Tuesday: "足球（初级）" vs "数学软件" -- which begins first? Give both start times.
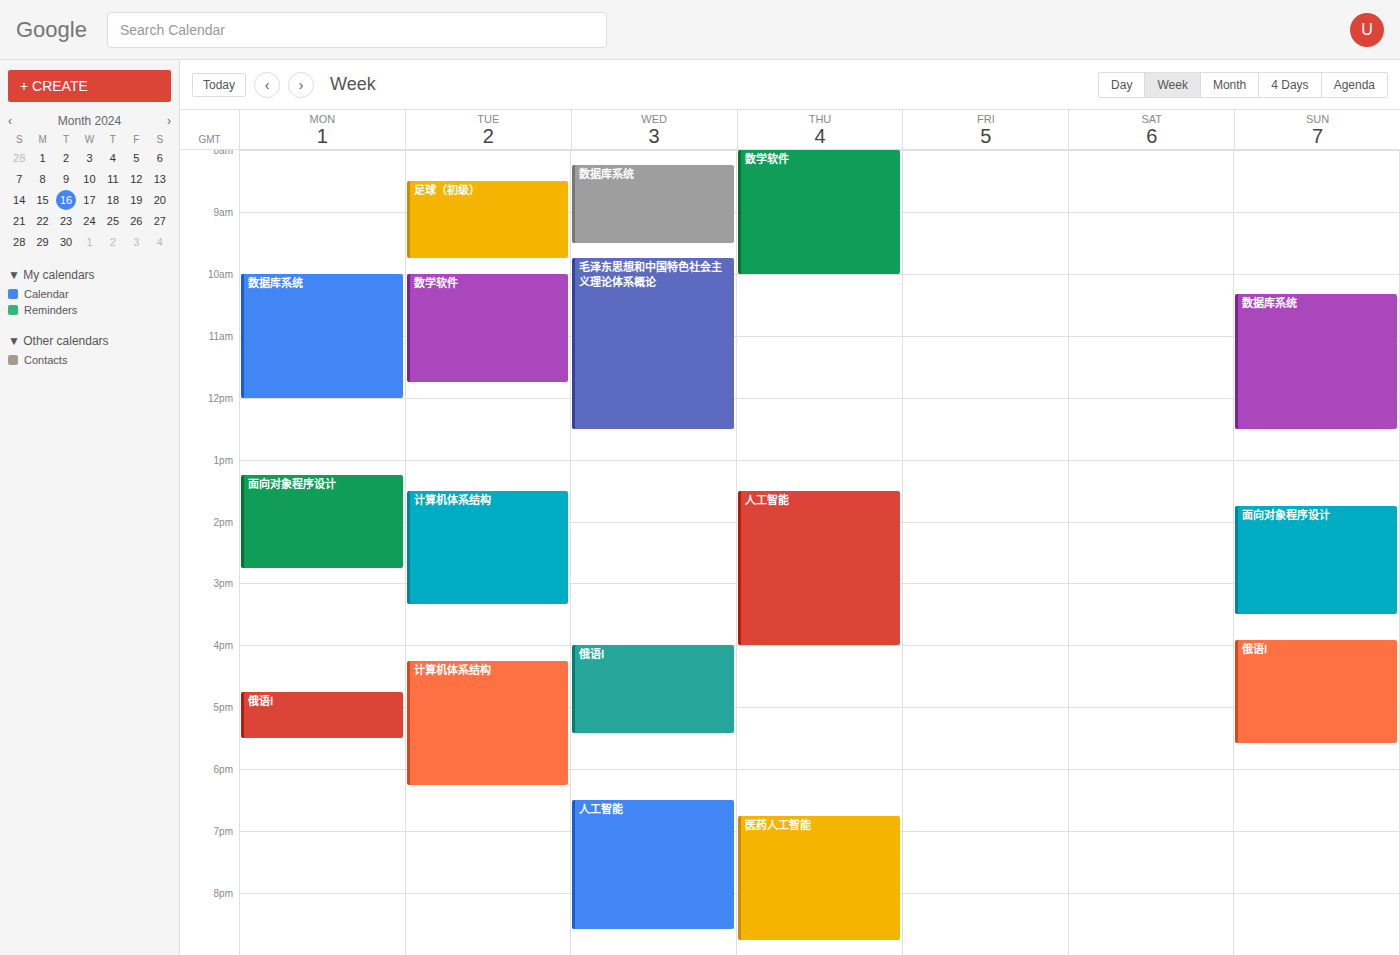
"足球（初级）" 8:30 AM; "数学软件" 10:00 AM.